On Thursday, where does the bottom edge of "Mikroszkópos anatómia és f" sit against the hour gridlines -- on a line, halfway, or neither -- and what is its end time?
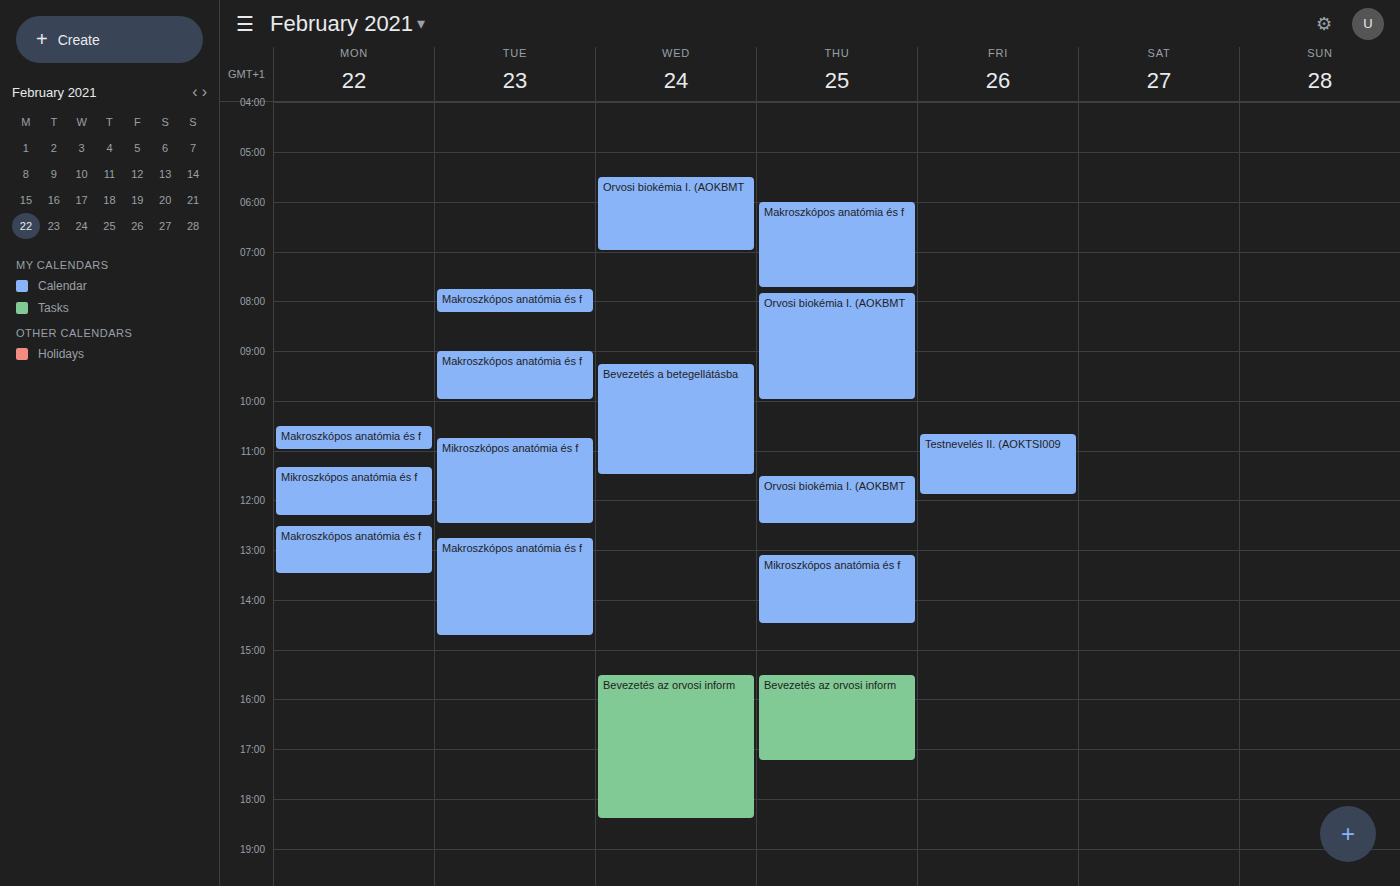
14:30 -- halfway between the 14:00 and 15:00 lines.